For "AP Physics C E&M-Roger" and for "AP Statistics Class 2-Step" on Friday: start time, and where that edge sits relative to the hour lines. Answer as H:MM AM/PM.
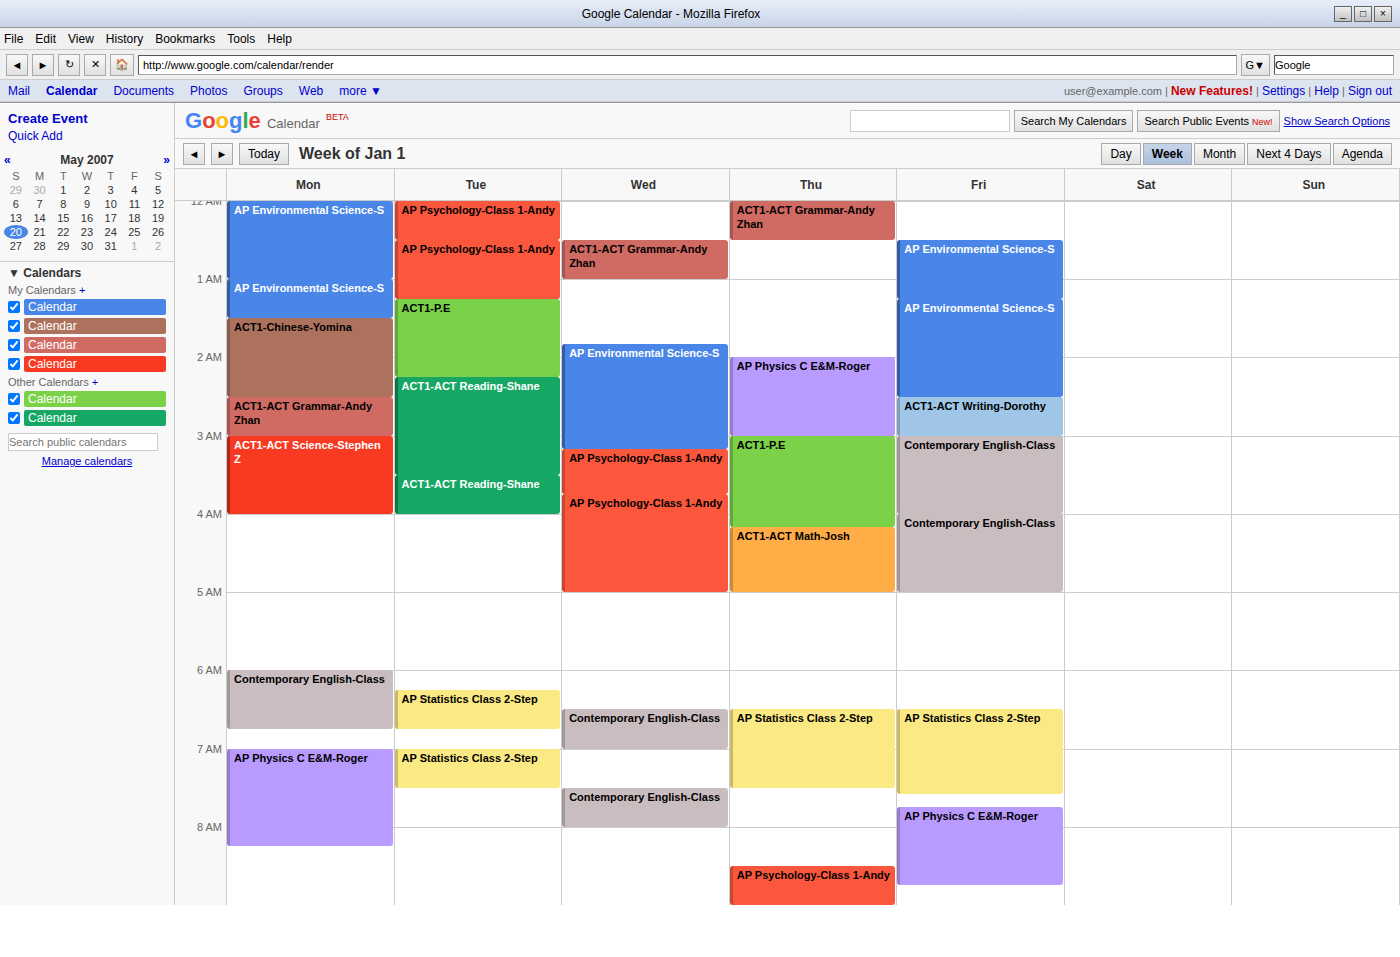
"AP Physics C E&M-Roger": 7:45 AM, neither: three quarters of the way from the 7 AM line to the 8 AM line. "AP Statistics Class 2-Step": 6:30 AM, halfway between the 6 AM and 7 AM lines.